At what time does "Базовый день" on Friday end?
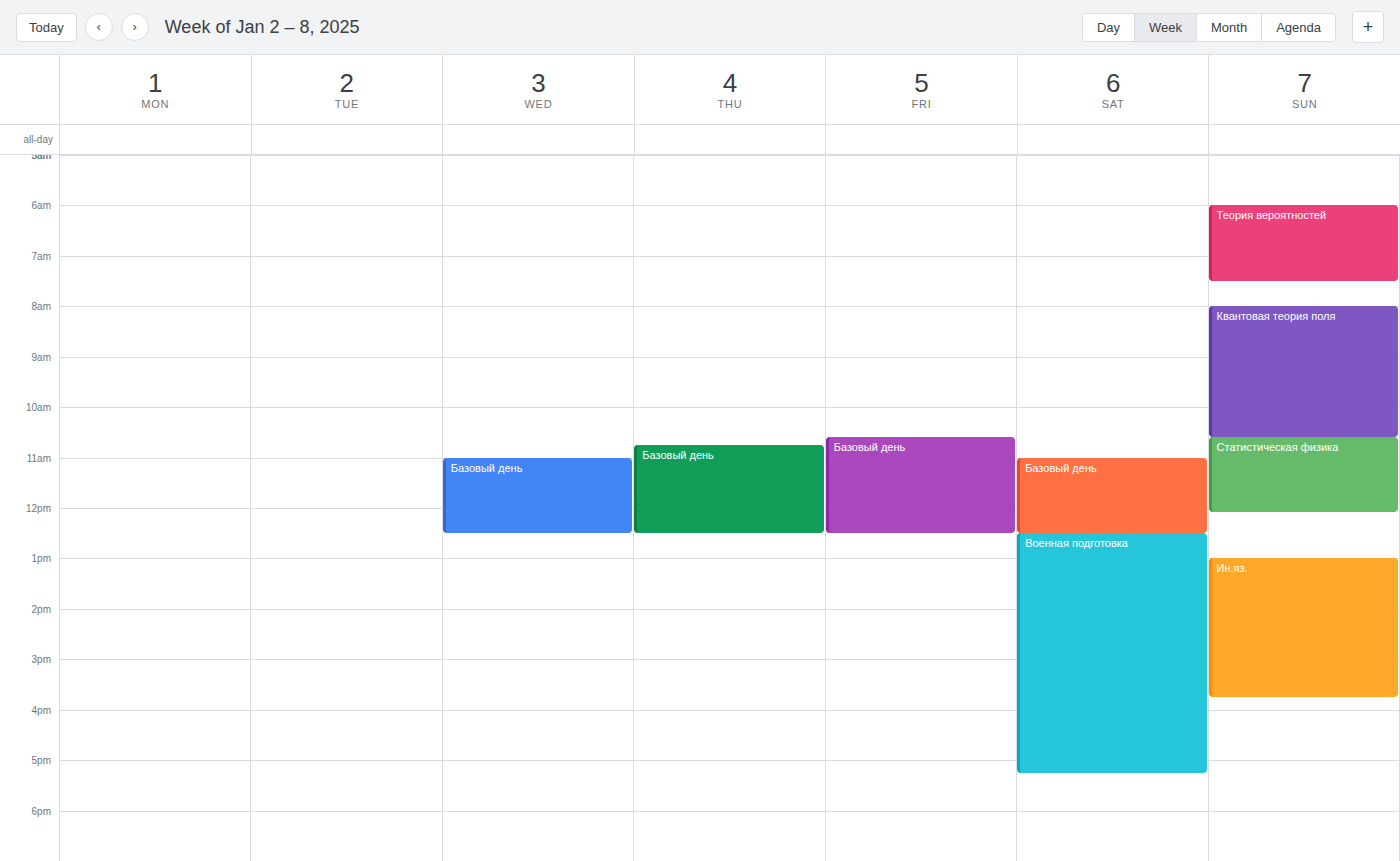
12:30 PM